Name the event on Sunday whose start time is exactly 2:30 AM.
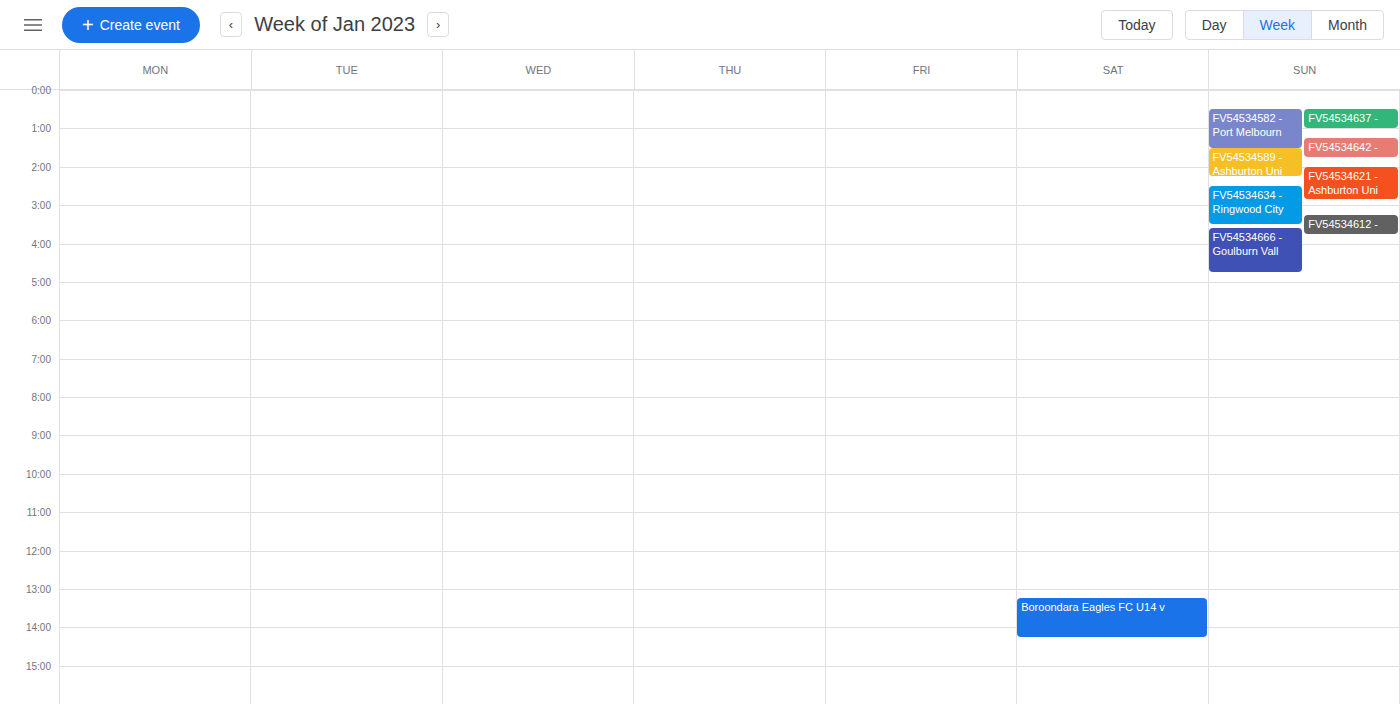
"FV54534634 - Ringwood City"